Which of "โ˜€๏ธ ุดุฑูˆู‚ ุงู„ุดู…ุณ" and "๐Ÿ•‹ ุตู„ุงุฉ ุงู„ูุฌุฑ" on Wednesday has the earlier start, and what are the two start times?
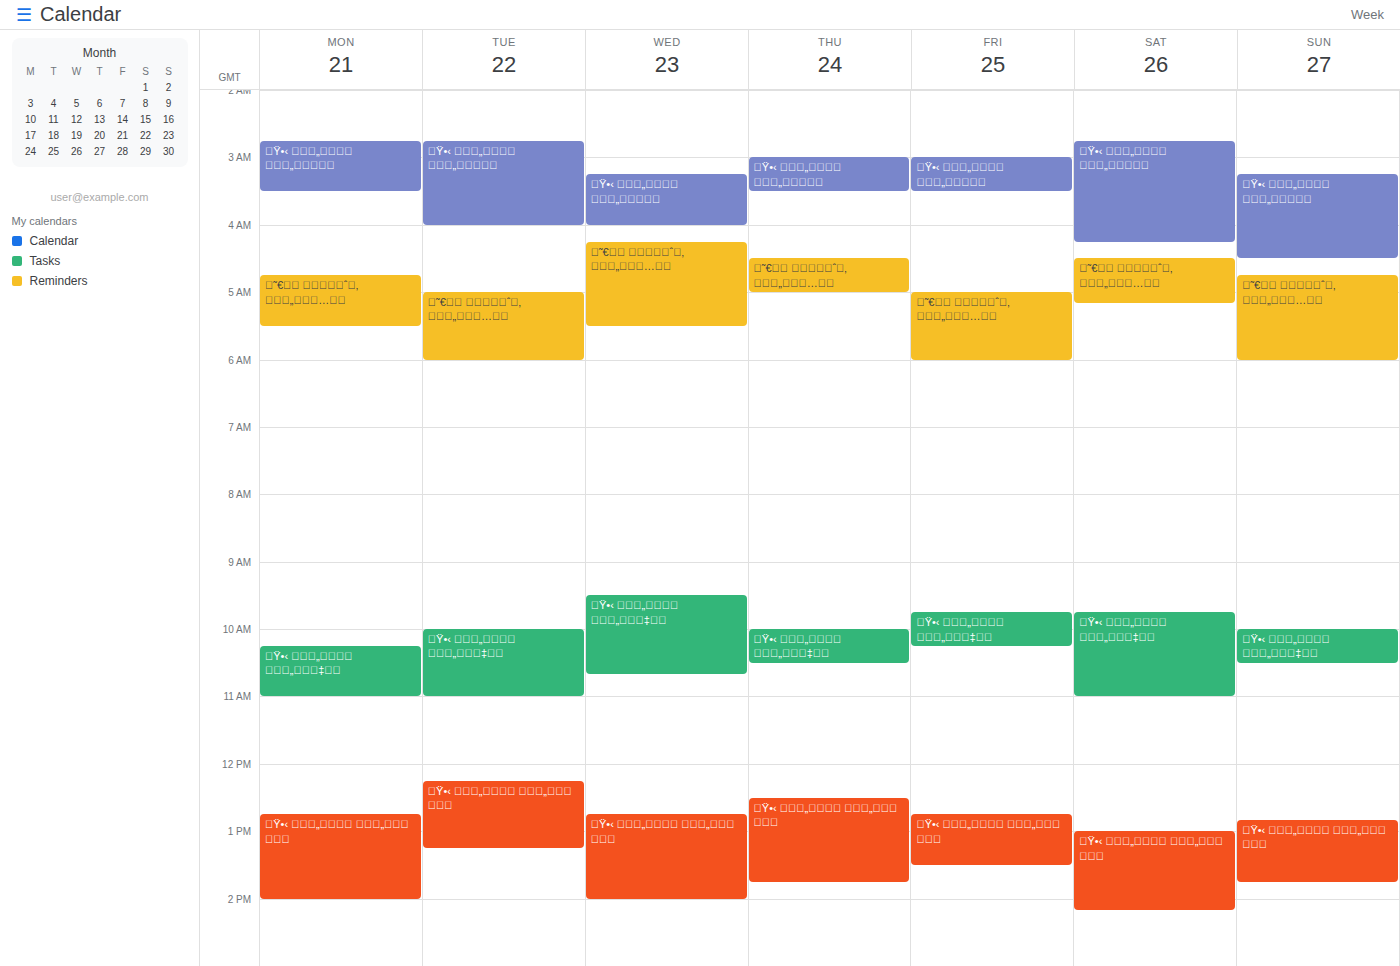
"๐Ÿ•‹ ุตู„ุงุฉ ุงู„ูุฌุฑ" 3:15 AM; "โ˜€๏ธ ุดุฑูˆู‚ ุงู„ุดู…ุณ" 4:15 AM.